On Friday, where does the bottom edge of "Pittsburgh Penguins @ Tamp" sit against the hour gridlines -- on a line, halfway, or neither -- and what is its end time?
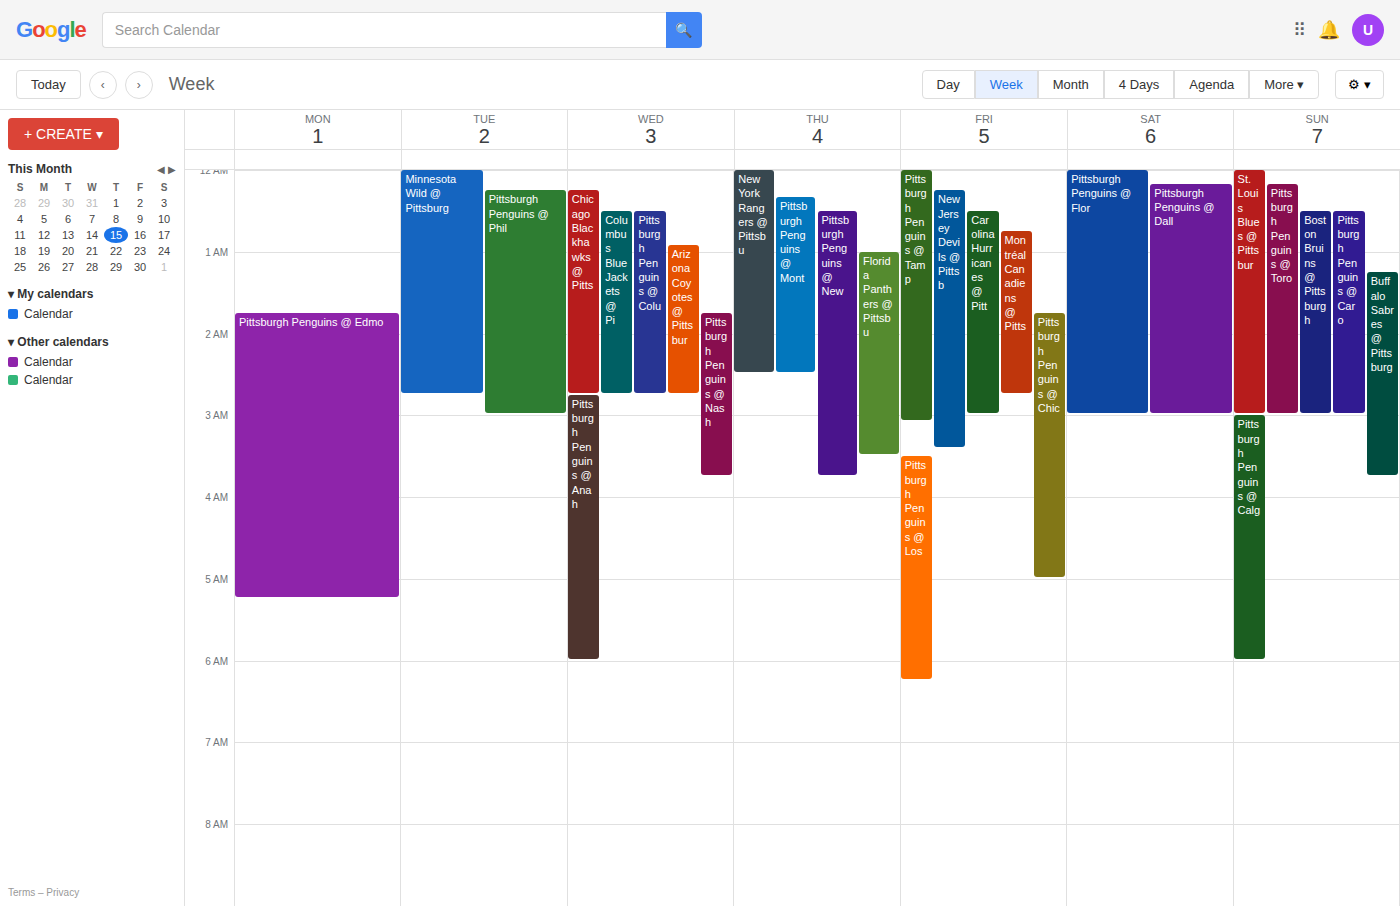
3:05 AM -- neither: 5 minutes below the 3 AM line and 55 minutes above the 4 AM line.